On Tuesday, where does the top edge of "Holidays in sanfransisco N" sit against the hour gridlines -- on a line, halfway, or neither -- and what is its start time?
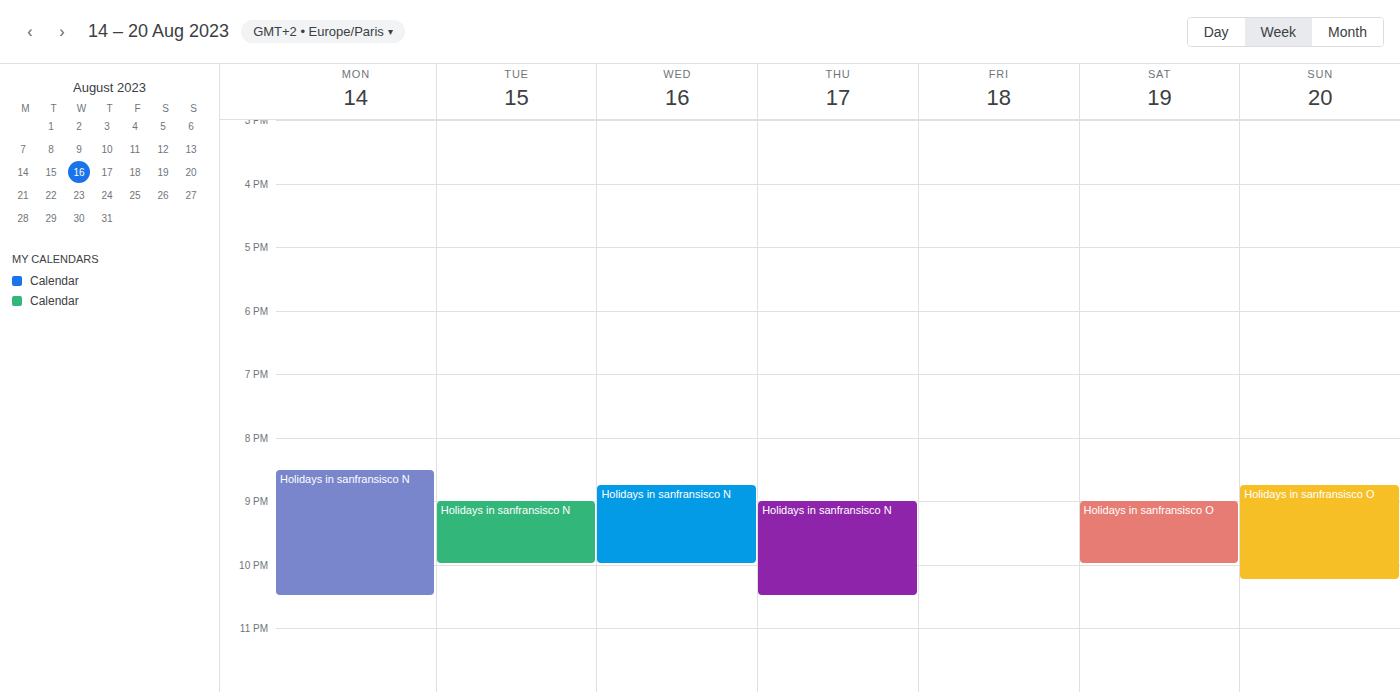
9:00 PM -- exactly on the 9 PM line.